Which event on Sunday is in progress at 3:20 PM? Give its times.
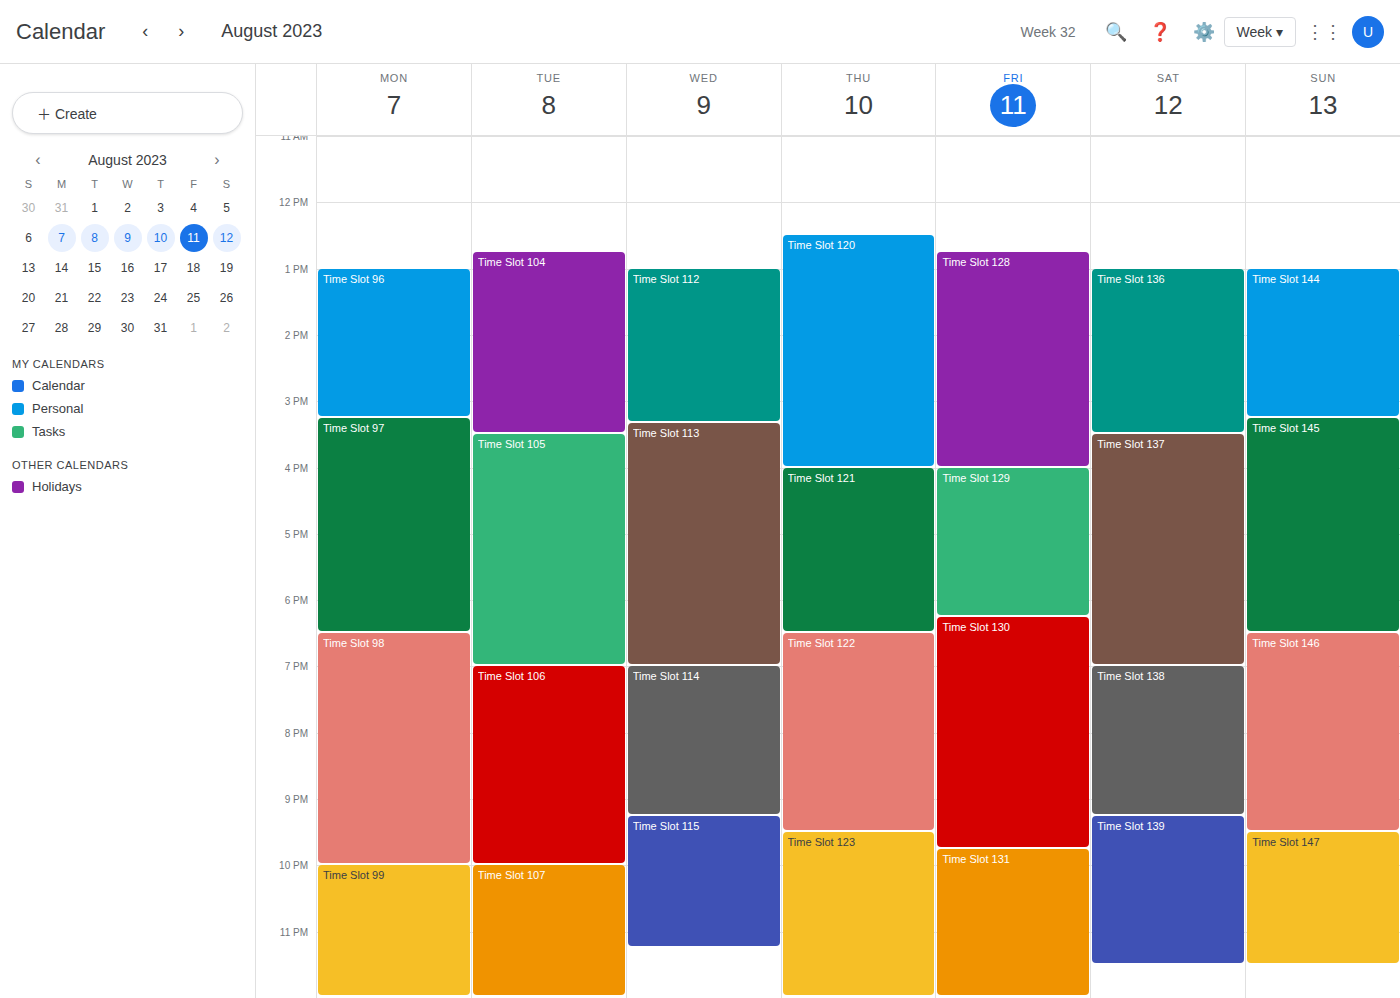
"Time Slot 145", 3:15 PM to 6:30 PM